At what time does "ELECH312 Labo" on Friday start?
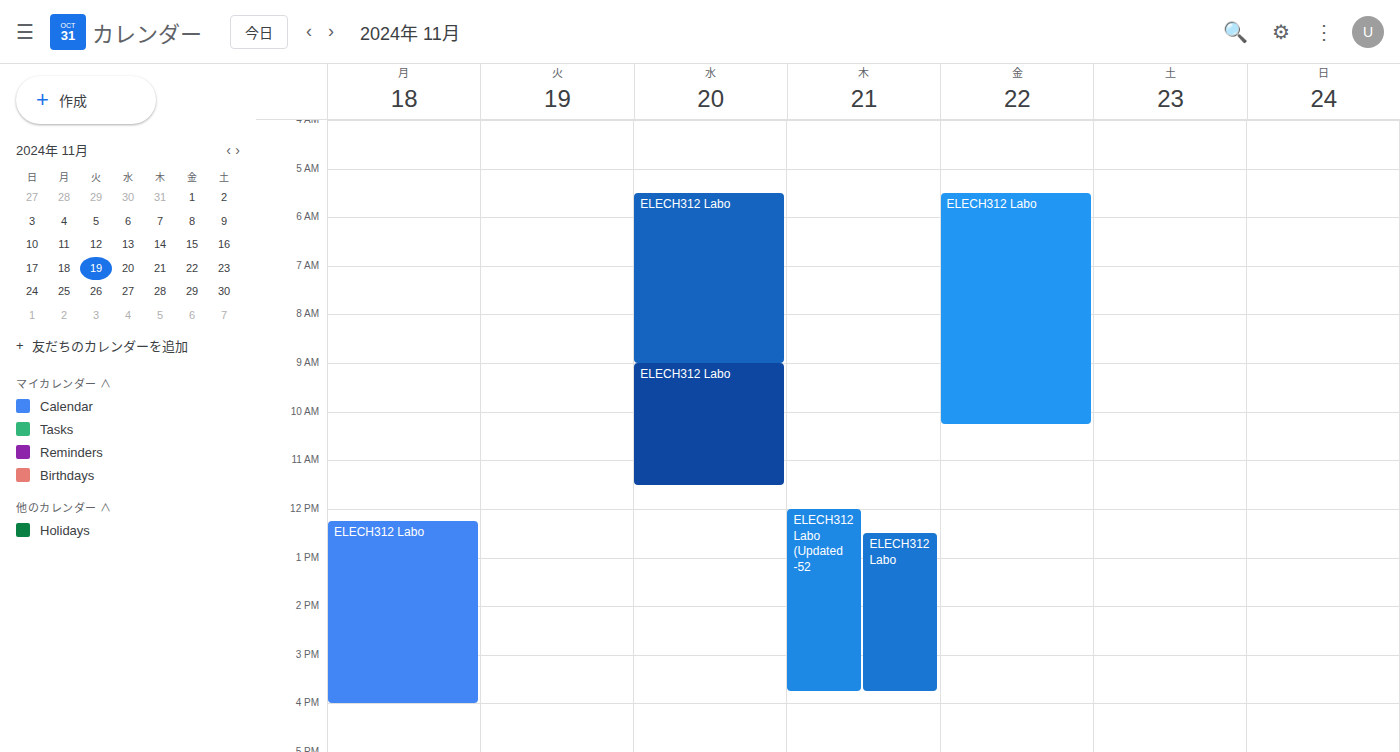
5:30 AM